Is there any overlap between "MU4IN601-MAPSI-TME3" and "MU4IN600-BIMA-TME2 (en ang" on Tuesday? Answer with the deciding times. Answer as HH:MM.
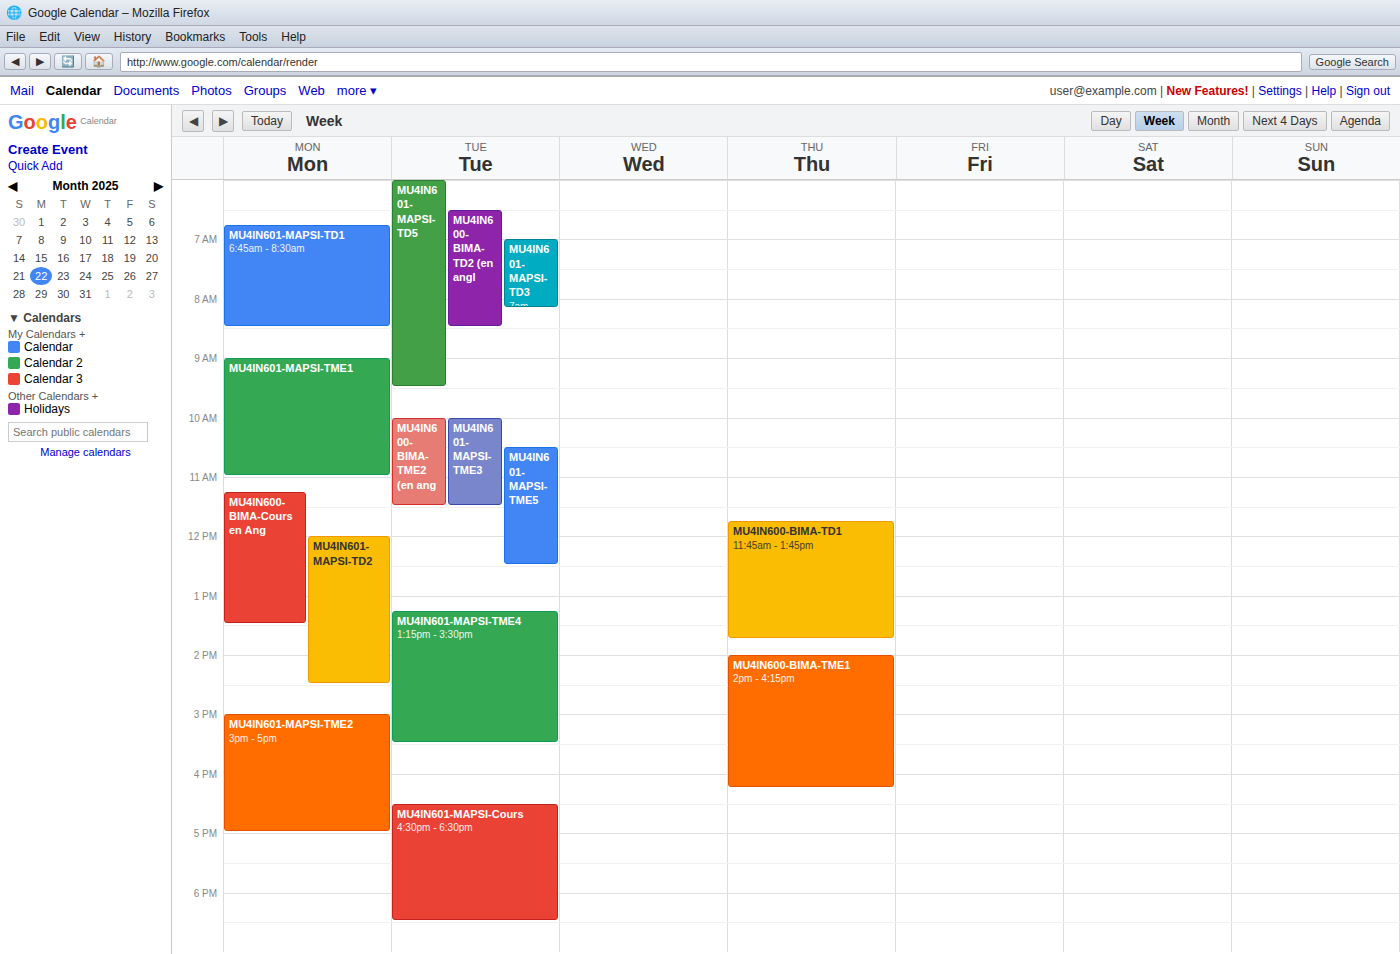
"MU4IN600-BIMA-TME2 (en ang" runs 10:00 to 11:30, inside "MU4IN601-MAPSI-TME3" -- they overlap.